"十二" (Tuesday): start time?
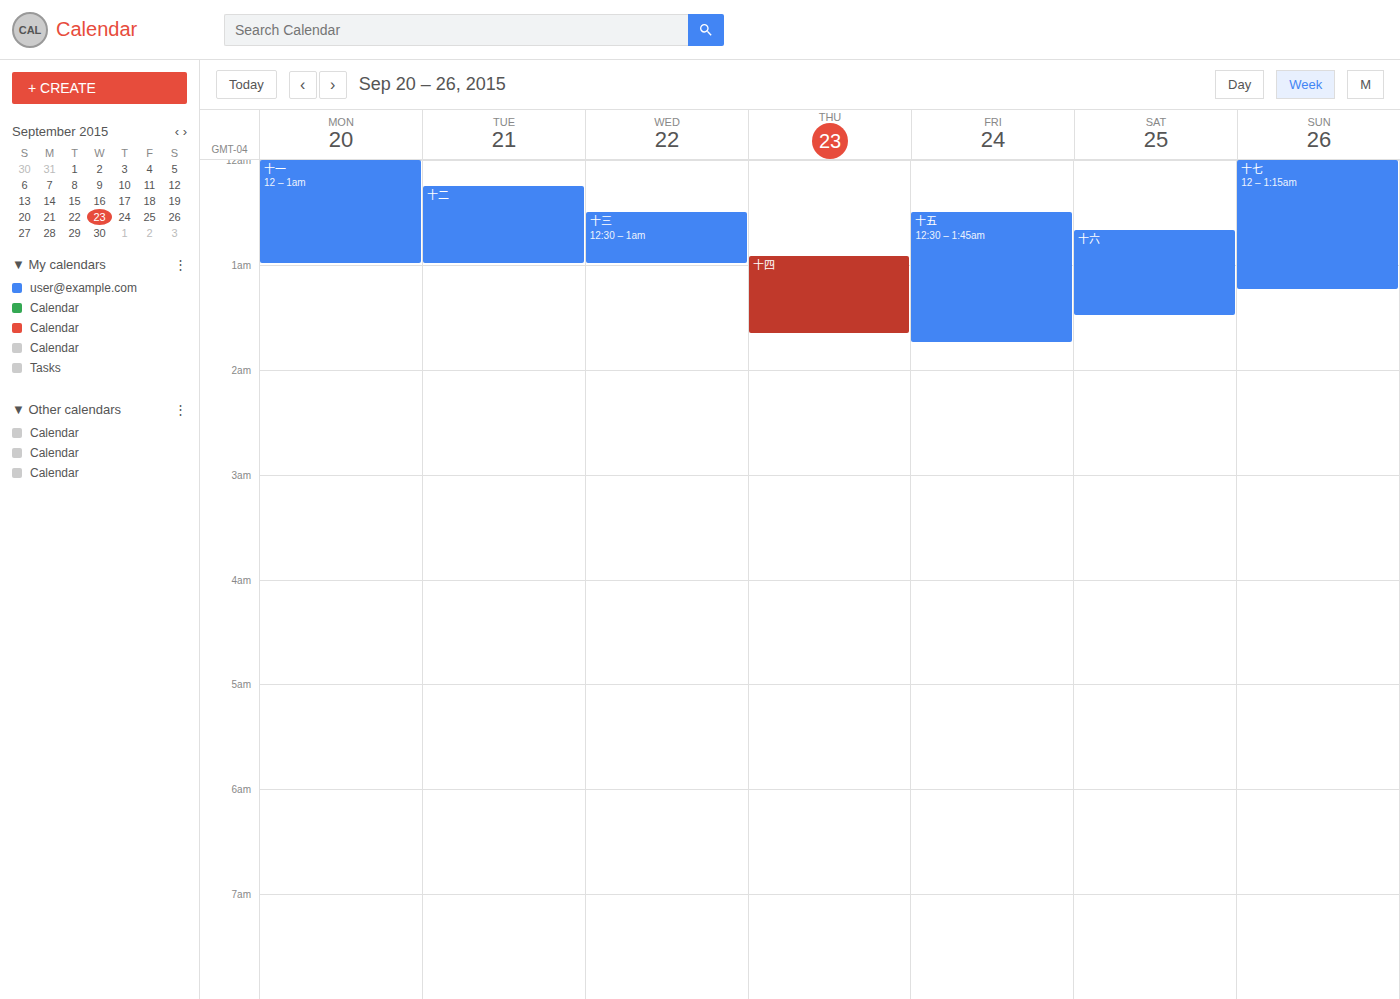
12:15 AM